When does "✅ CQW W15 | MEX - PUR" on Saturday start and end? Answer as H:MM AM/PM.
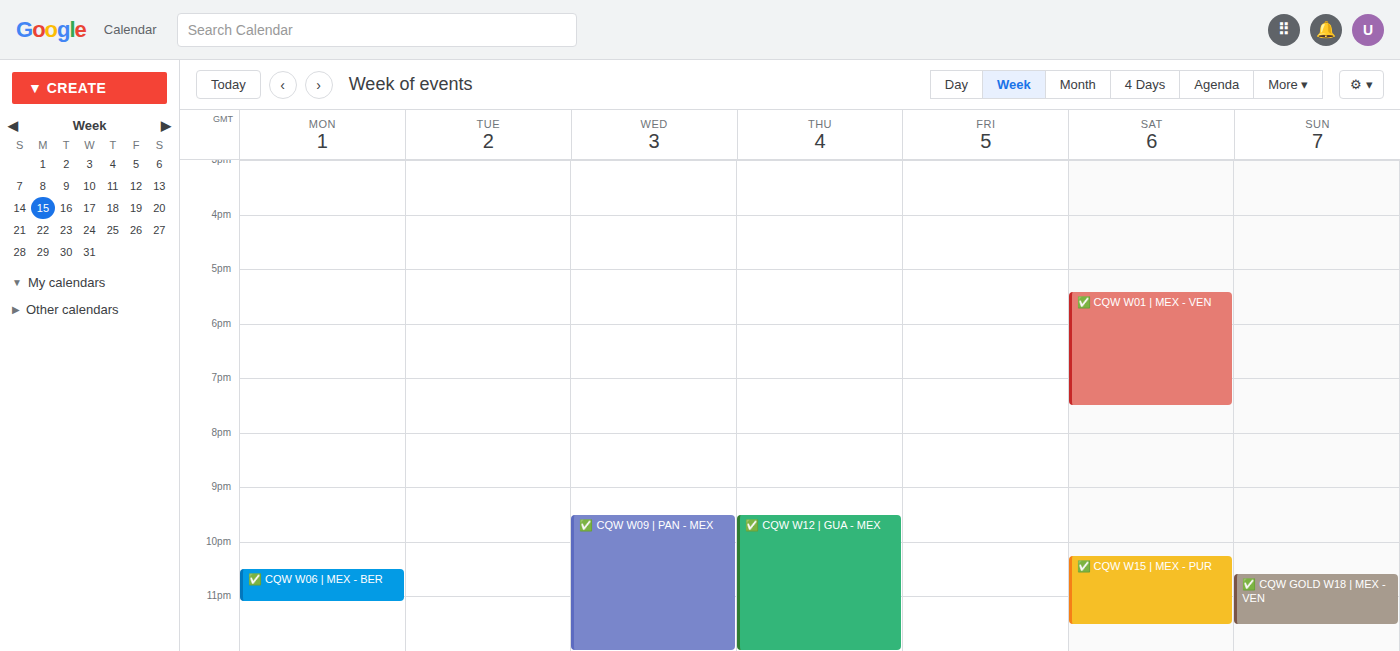
10:15 PM to 11:30 PM